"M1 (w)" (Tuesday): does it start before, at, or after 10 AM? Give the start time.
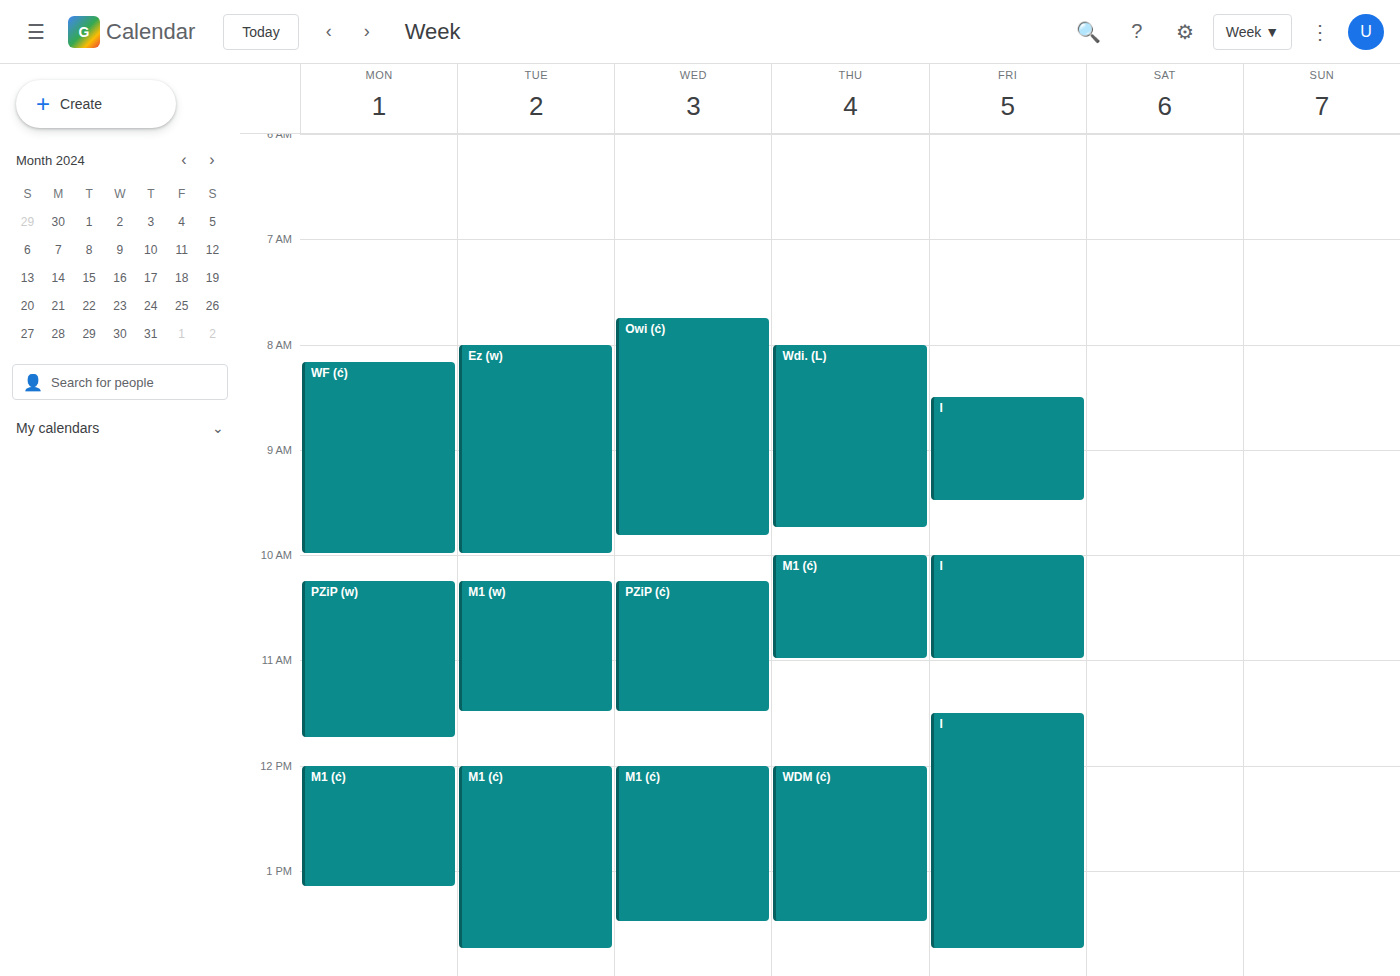
10:15 AM -- after 10 AM, 15 minutes below the 10 AM line.